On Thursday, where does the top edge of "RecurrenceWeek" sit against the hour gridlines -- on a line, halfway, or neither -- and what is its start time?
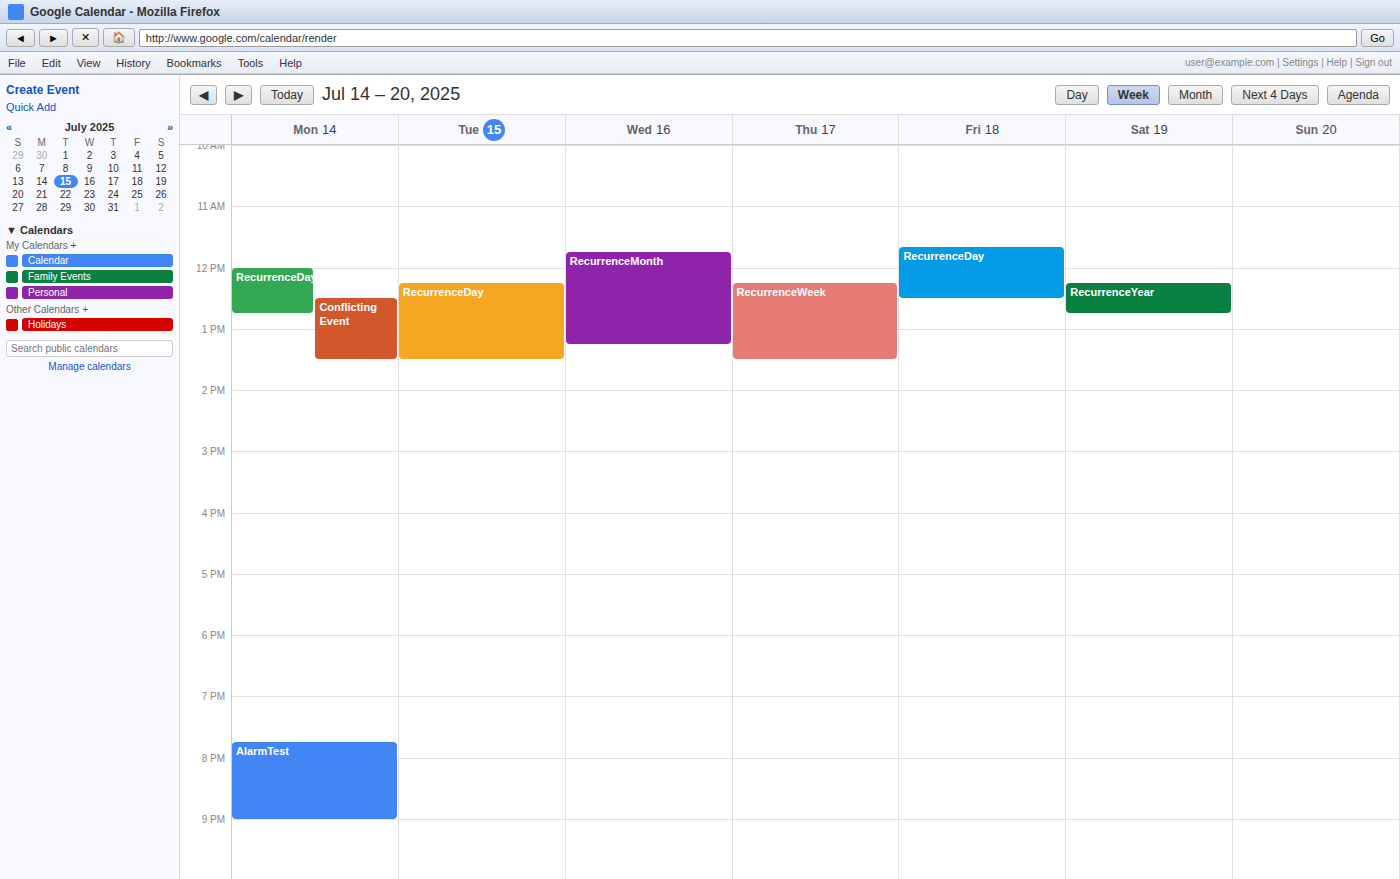
12:15 PM -- neither: a quarter of the way from the 12 PM line to the 1 PM line.